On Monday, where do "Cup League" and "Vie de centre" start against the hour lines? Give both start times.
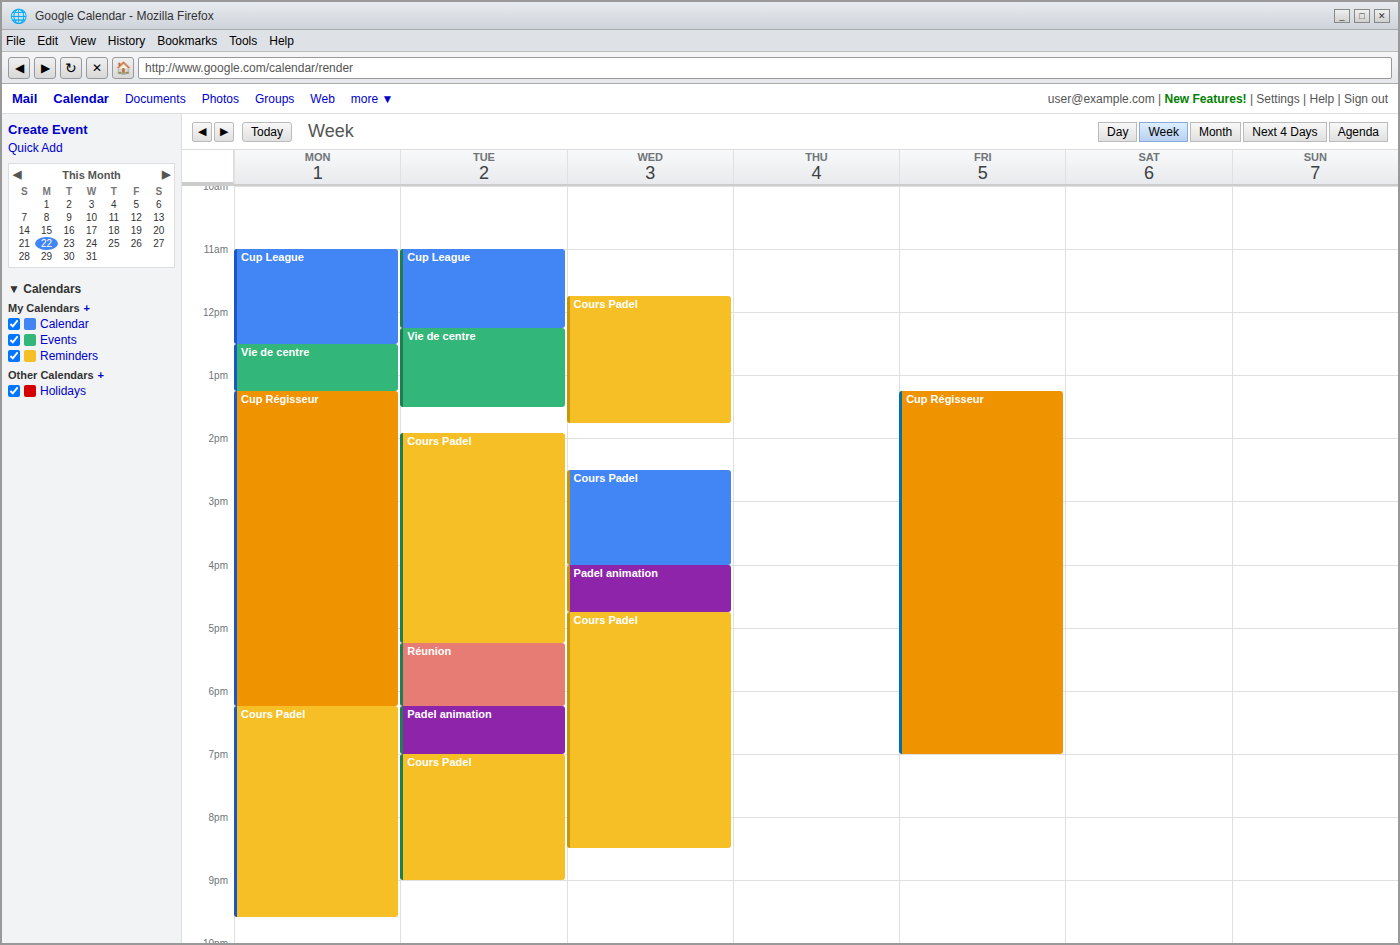
"Cup League": 11:00 AM, exactly on the 11 AM line. "Vie de centre": 12:30 PM, halfway between the 12 PM and 1 PM lines.